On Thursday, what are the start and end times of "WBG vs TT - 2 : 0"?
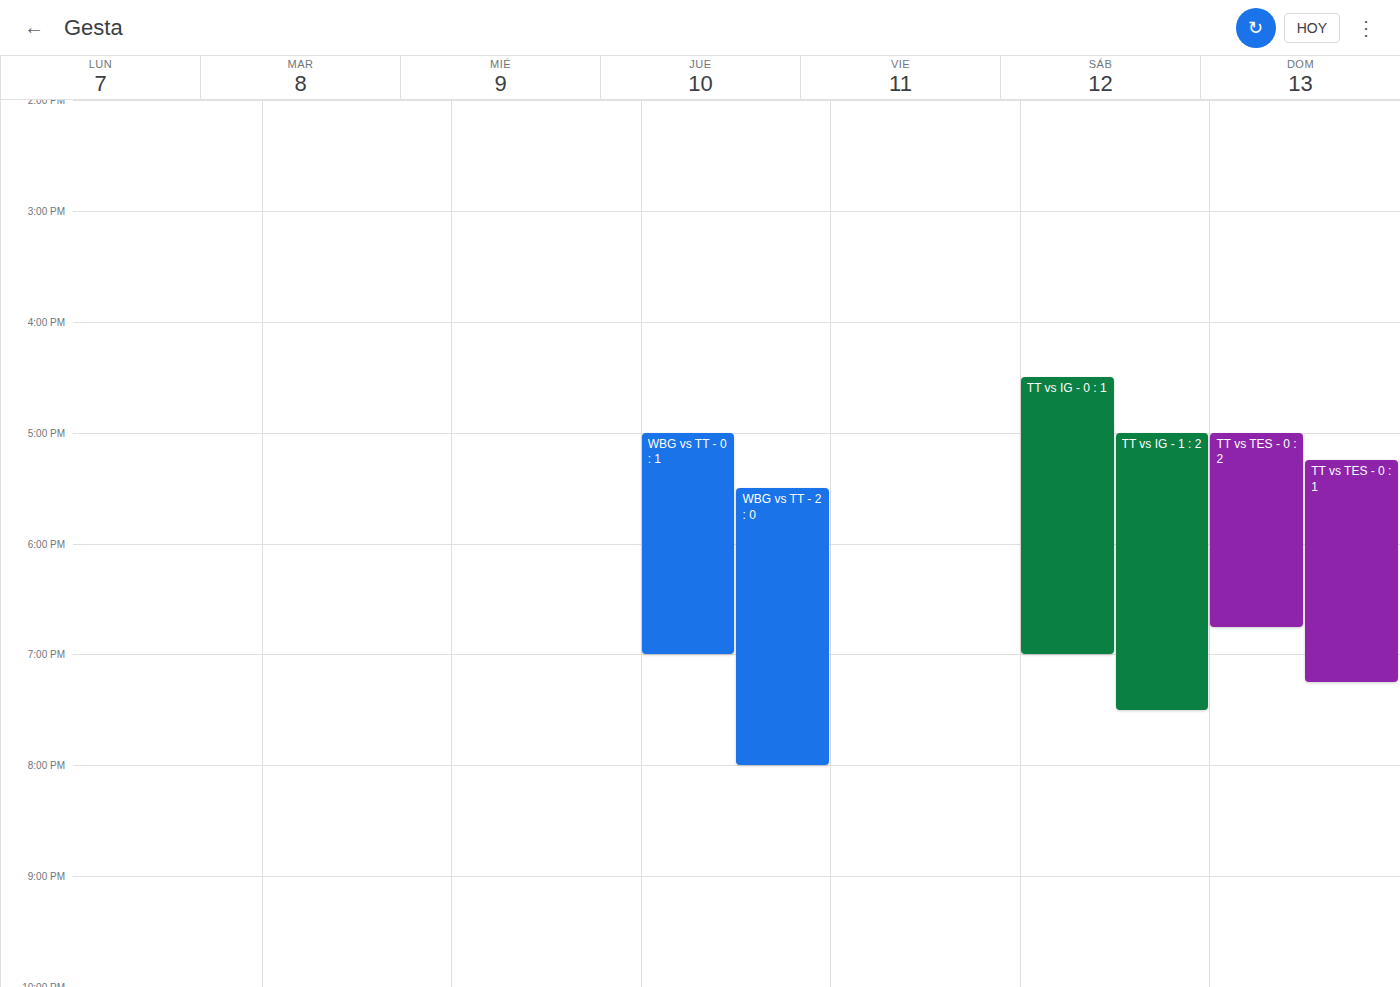
5:30 PM to 8:00 PM